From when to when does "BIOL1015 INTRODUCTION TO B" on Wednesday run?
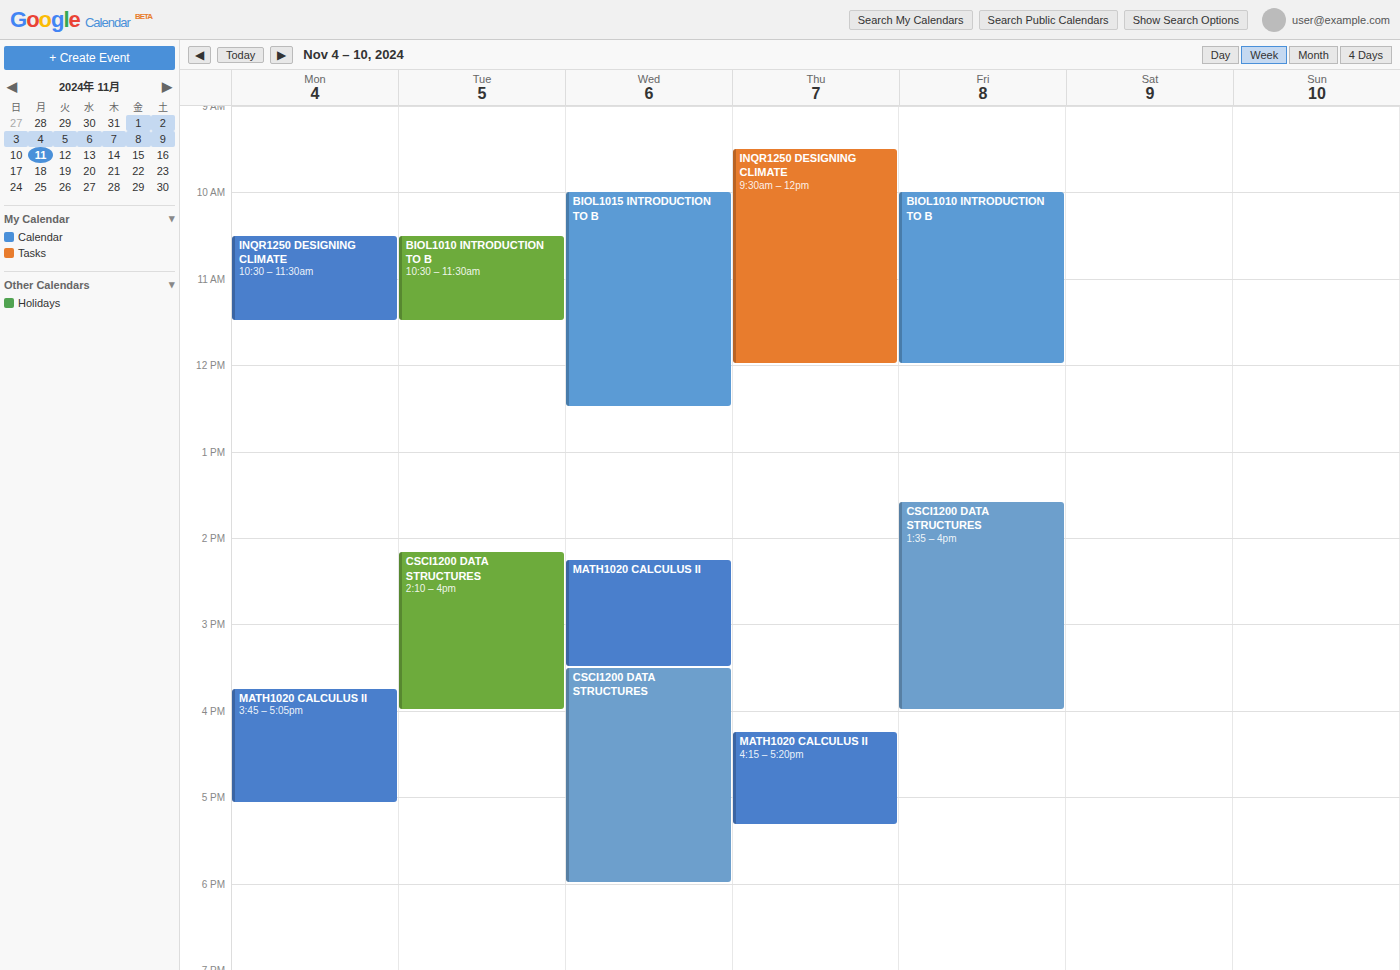
10:00 AM to 12:30 PM